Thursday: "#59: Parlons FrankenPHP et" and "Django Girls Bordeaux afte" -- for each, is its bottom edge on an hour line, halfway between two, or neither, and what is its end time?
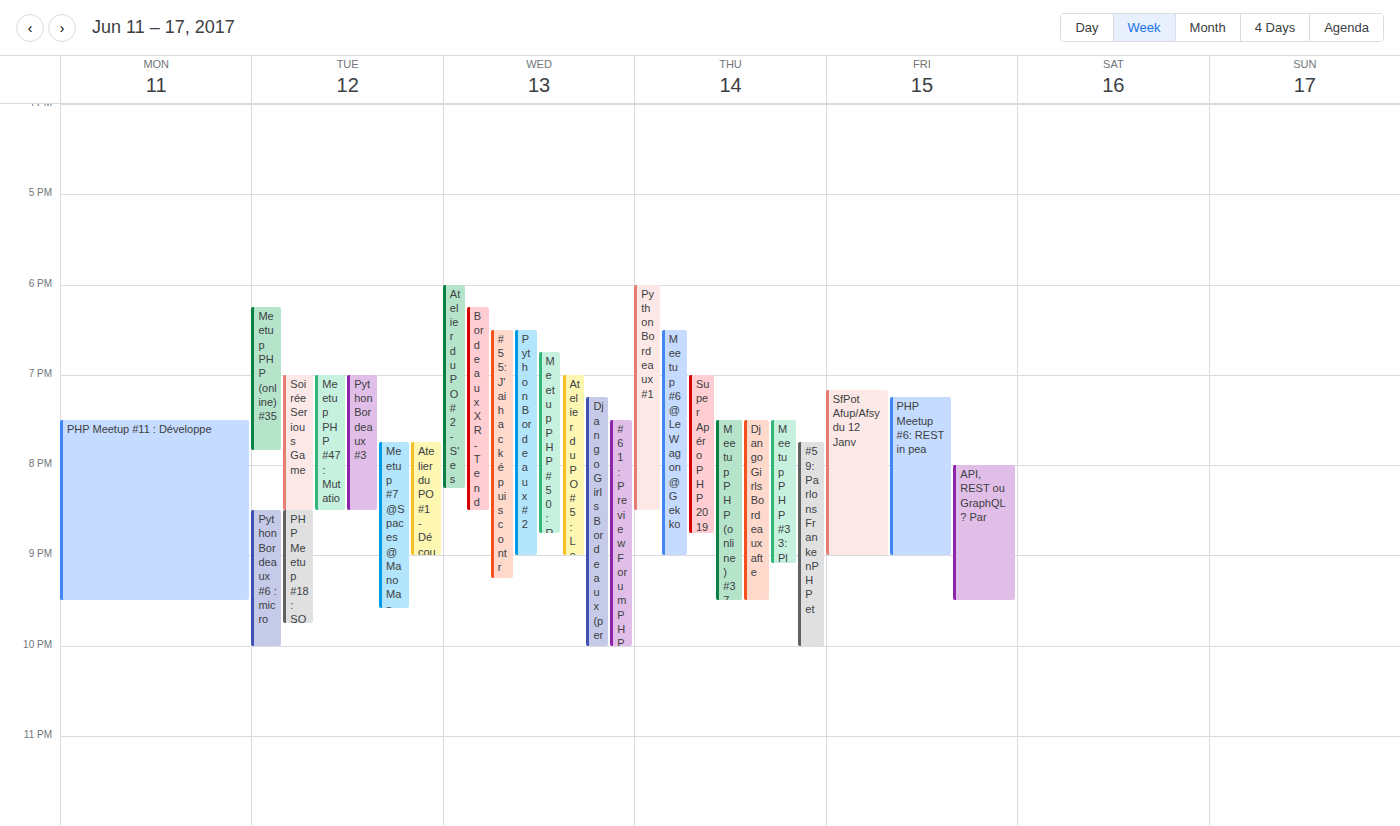
"#59: Parlons FrankenPHP et": 10:00 PM, exactly on the 10 PM line. "Django Girls Bordeaux afte": 9:30 PM, halfway between the 9 PM and 10 PM lines.